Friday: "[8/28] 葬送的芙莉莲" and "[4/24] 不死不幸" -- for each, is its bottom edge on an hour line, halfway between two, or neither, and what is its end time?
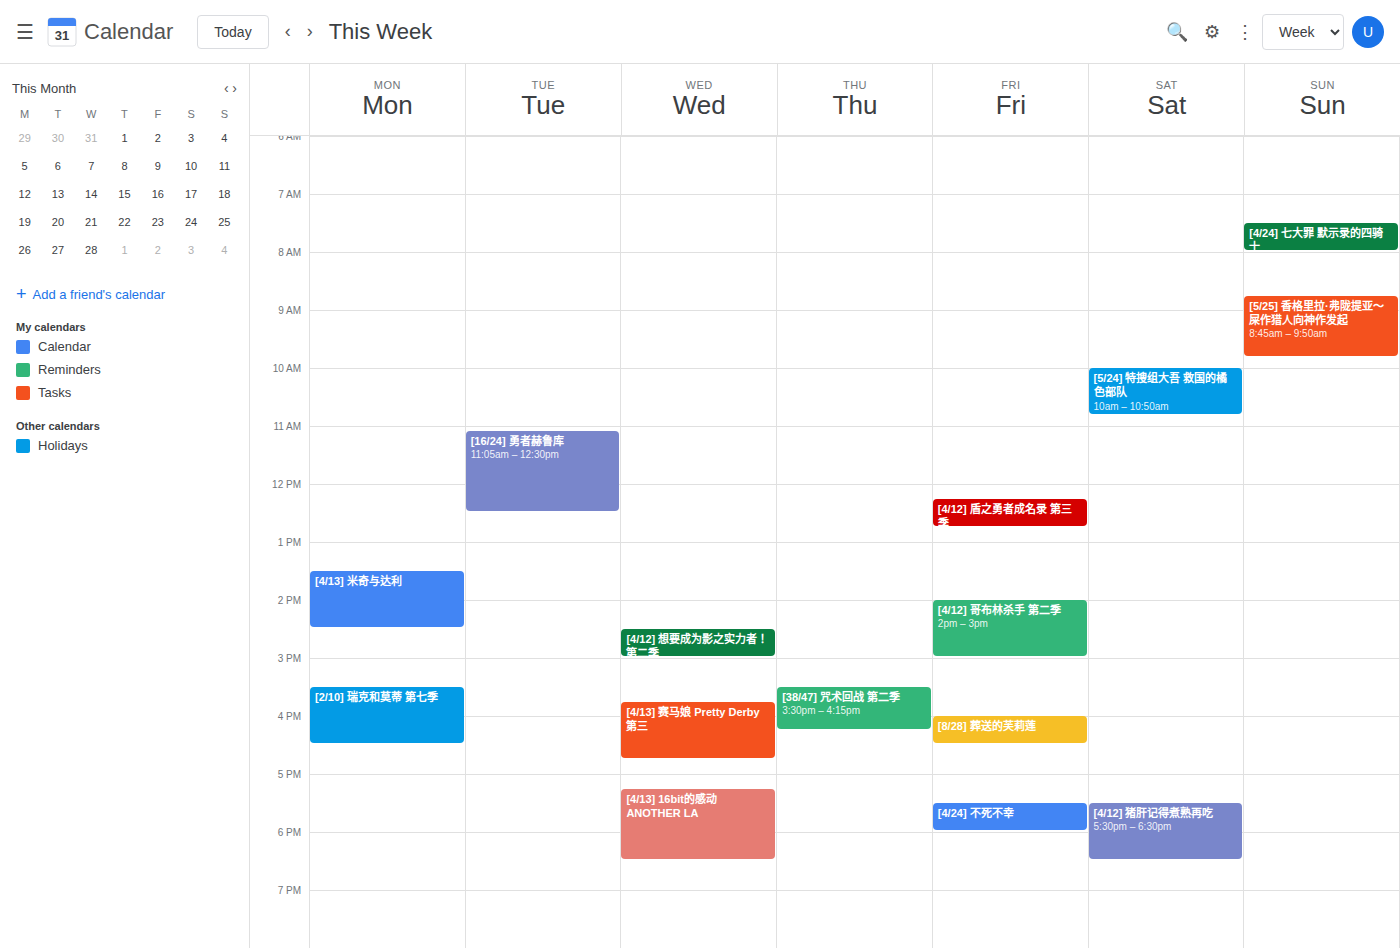
"[8/28] 葬送的芙莉莲": 4:30 PM, halfway between the 4 PM and 5 PM lines. "[4/24] 不死不幸": 6:00 PM, exactly on the 6 PM line.